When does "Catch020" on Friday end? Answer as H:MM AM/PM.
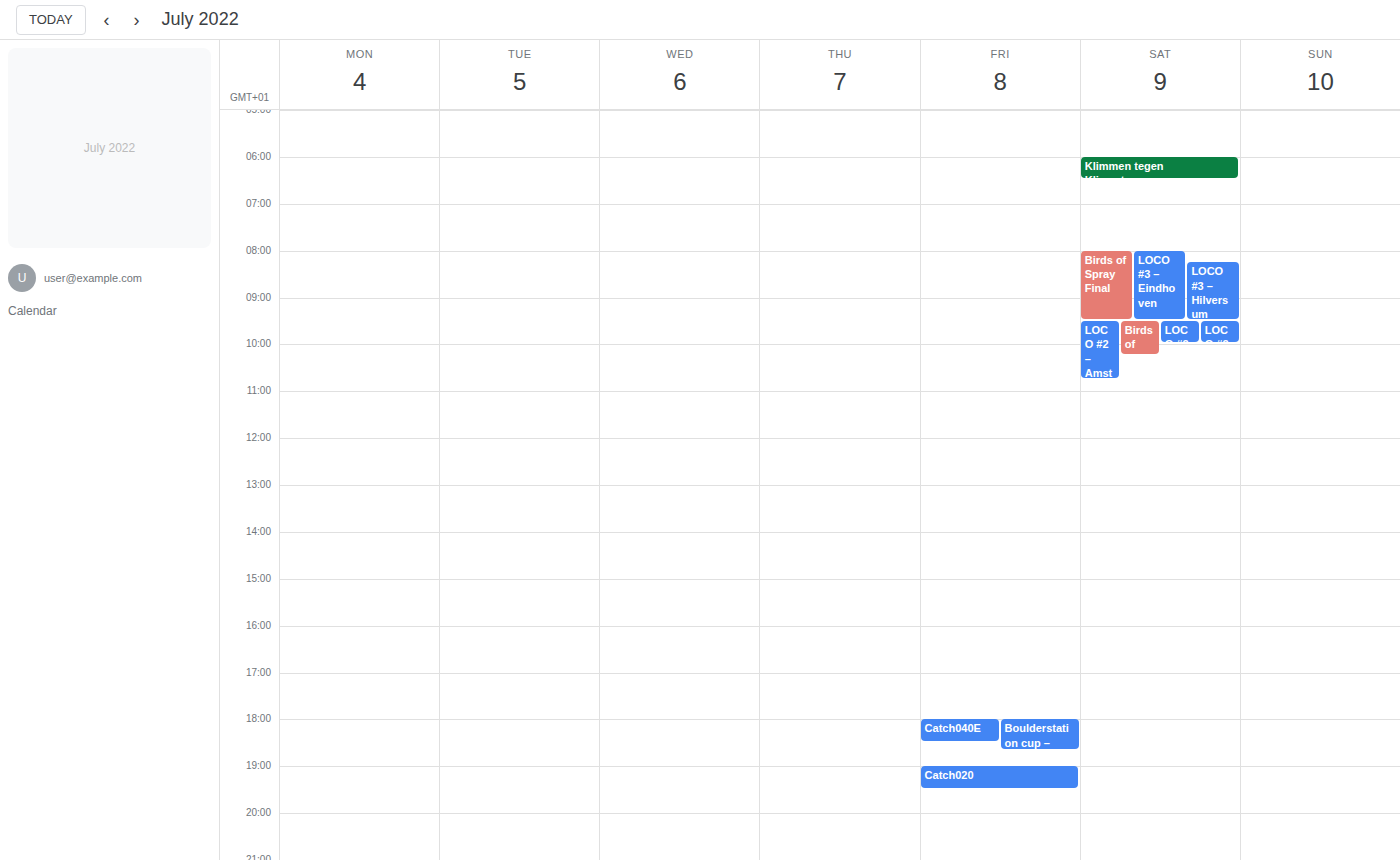
7:30 PM